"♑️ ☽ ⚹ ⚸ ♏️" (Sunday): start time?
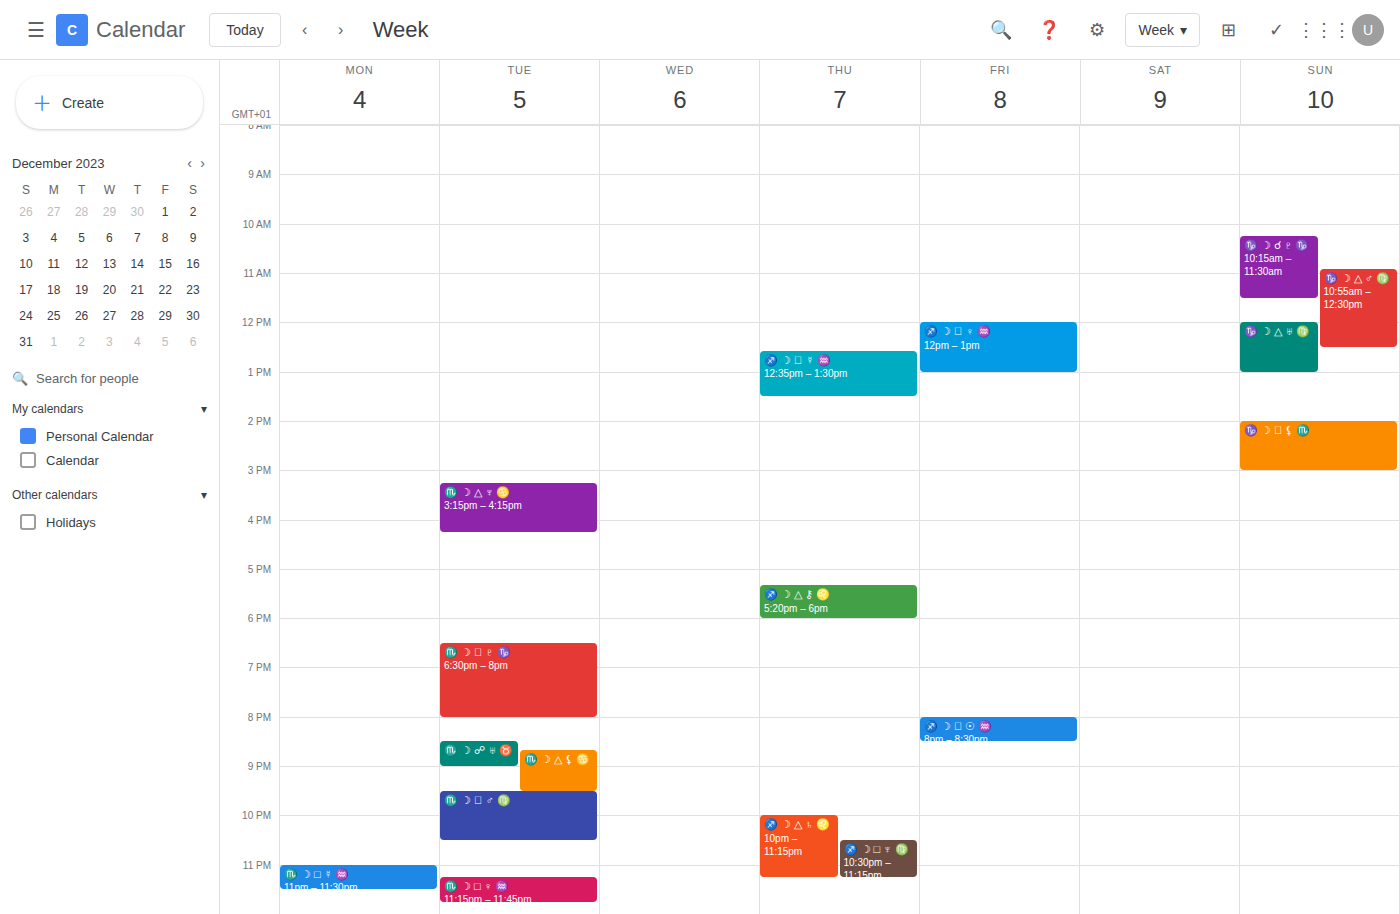
2:00 PM